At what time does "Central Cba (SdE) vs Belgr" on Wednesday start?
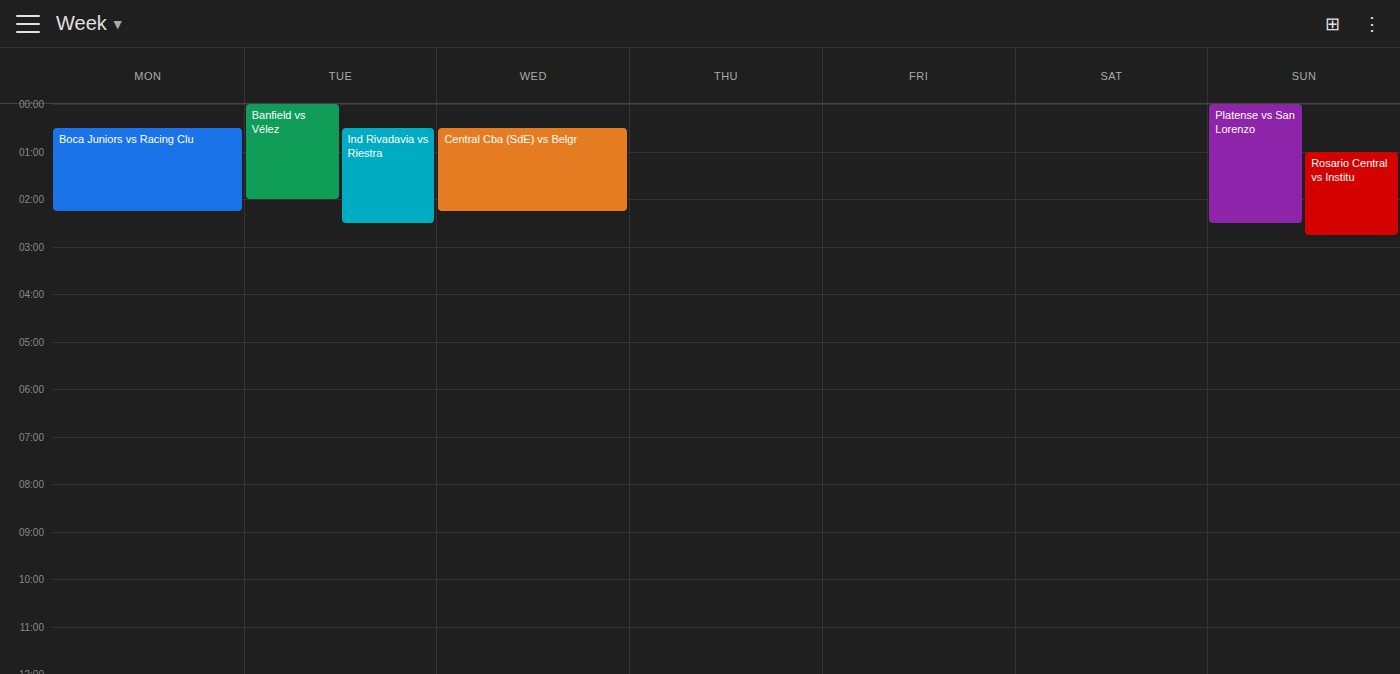
00:30